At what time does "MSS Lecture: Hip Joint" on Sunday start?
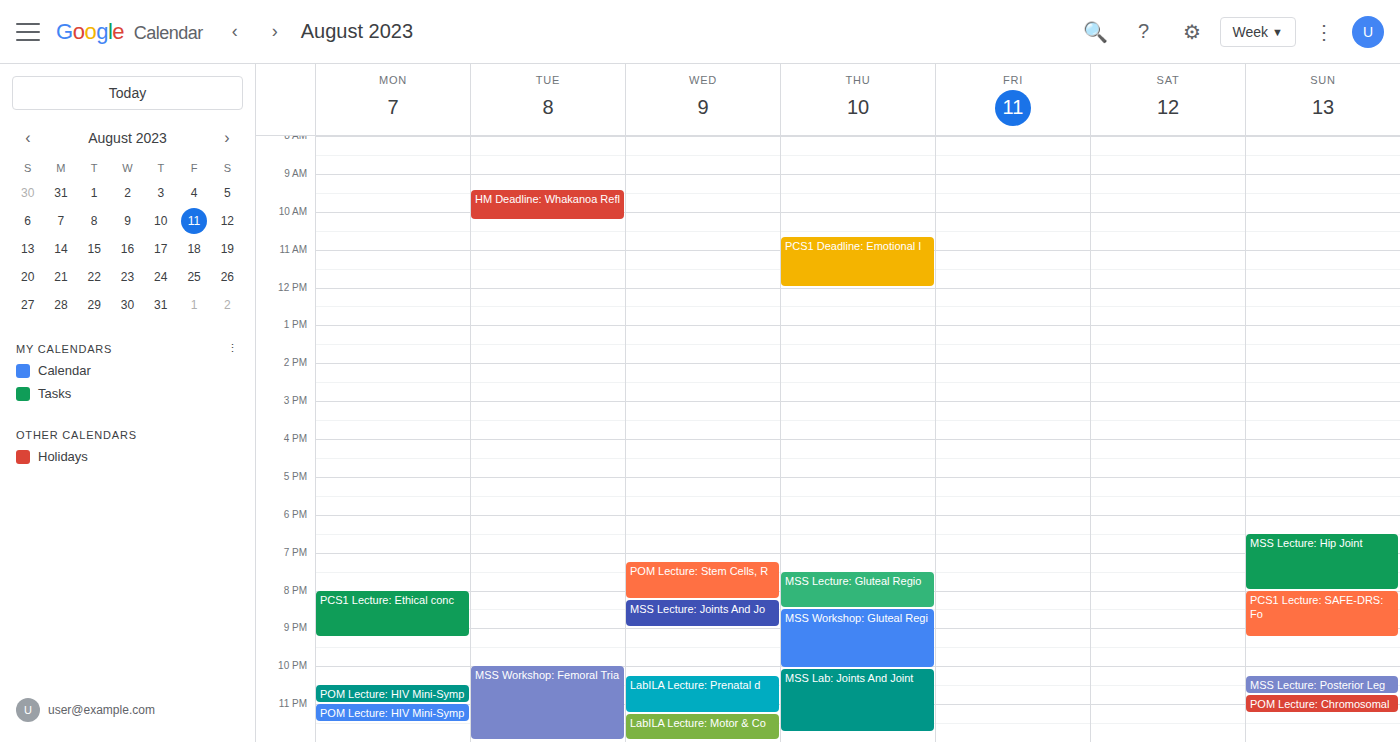
6:30 PM